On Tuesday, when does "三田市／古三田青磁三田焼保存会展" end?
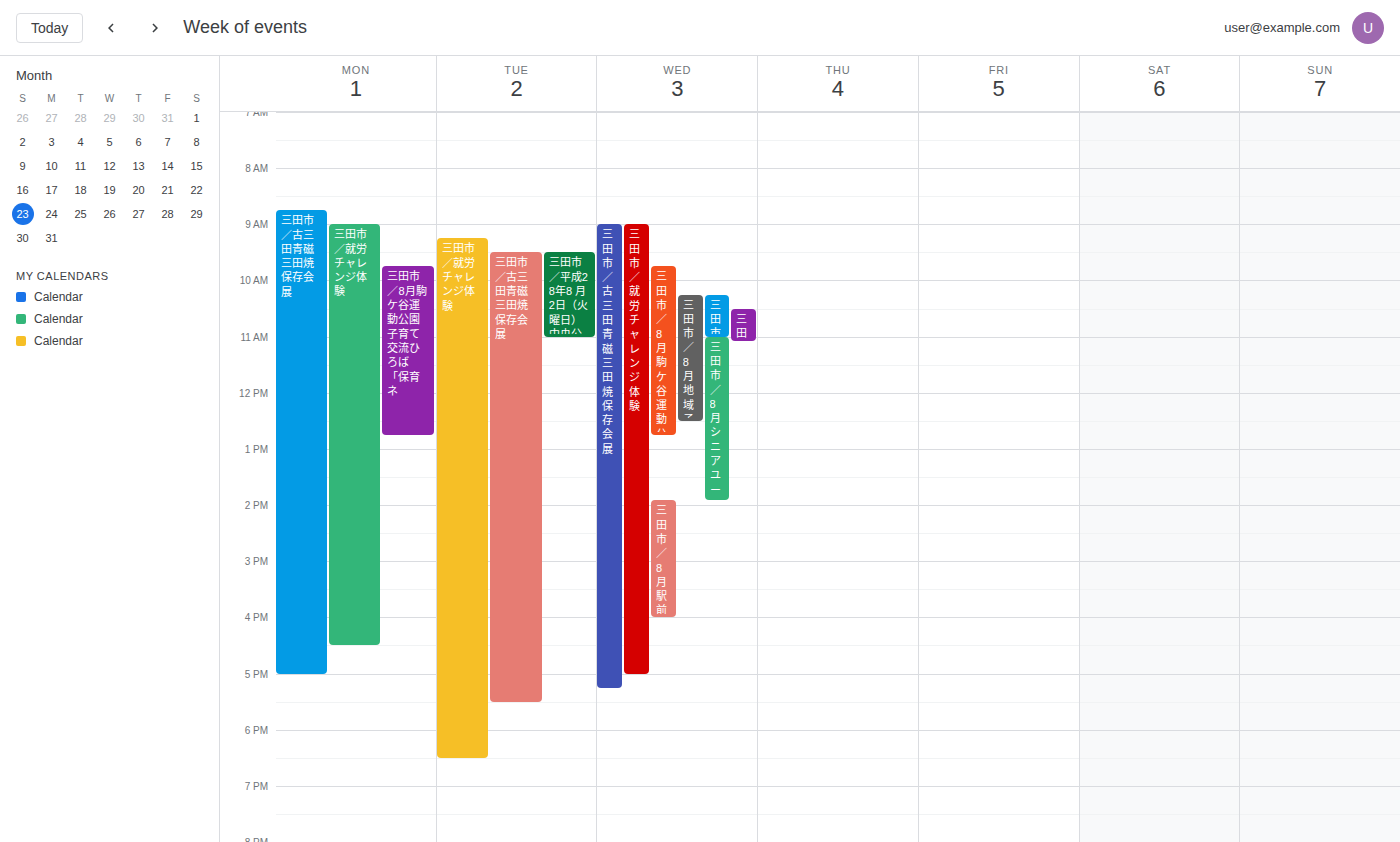
5:30 PM